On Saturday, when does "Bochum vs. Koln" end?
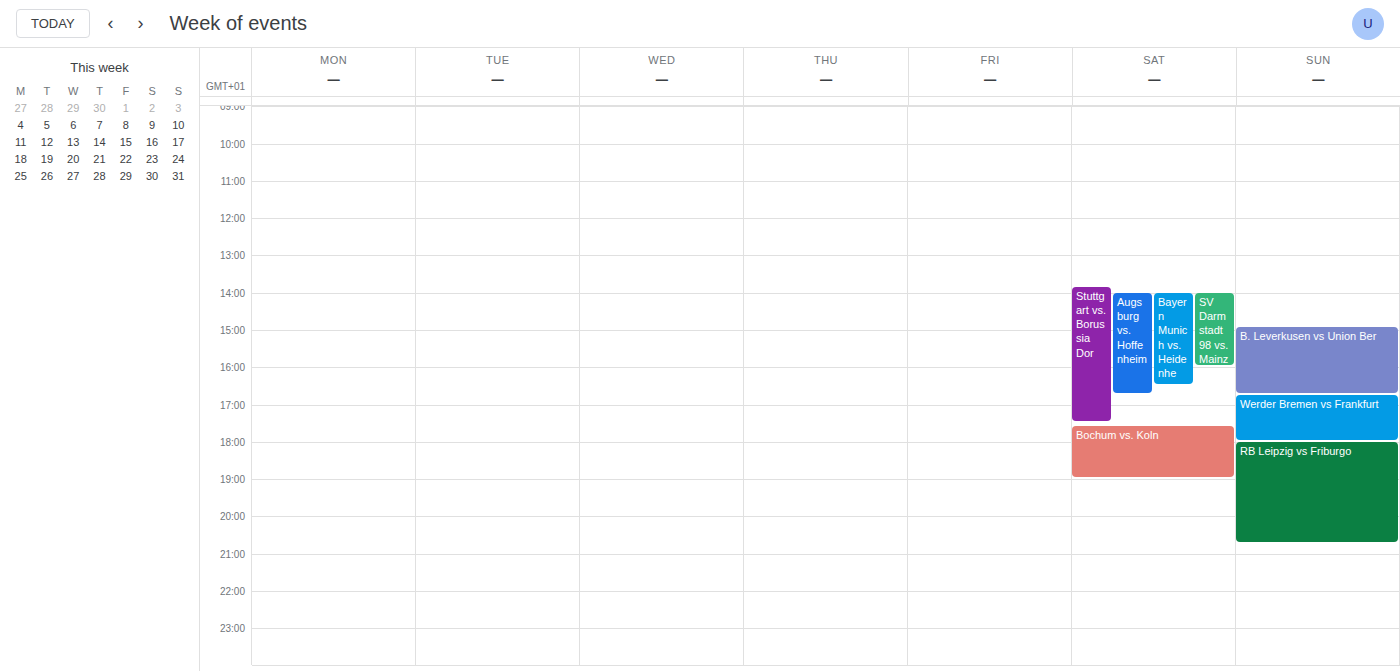
19:00